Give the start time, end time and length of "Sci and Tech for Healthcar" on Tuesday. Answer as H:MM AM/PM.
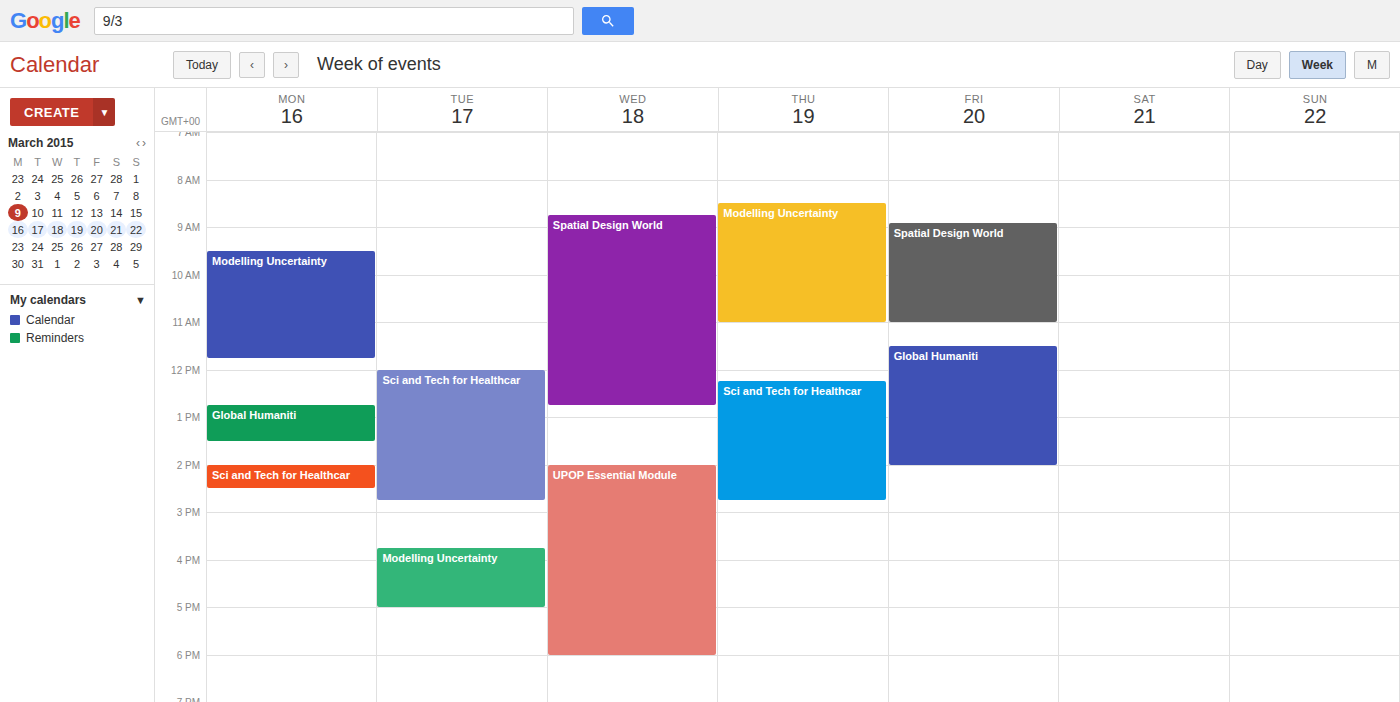
12:00 PM to 2:45 PM, 2 hours 45 minutes